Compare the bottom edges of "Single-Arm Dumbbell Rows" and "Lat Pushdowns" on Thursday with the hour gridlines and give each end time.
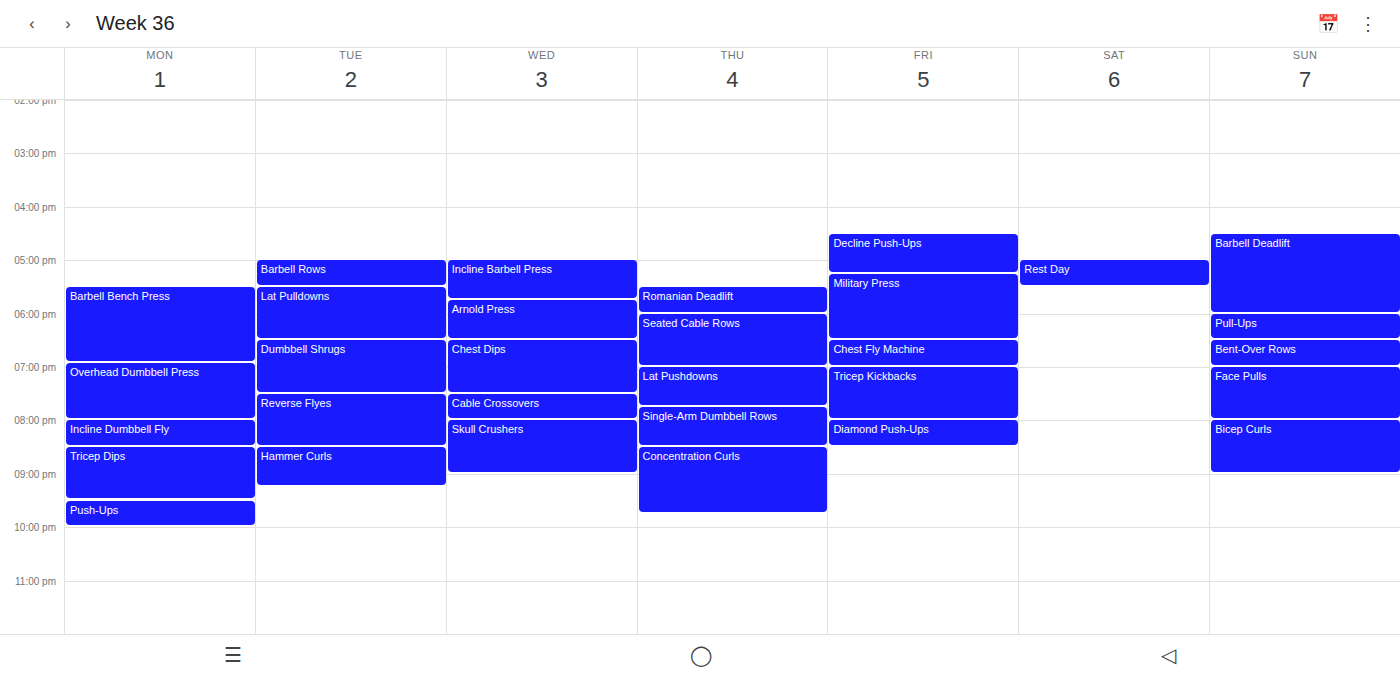
"Single-Arm Dumbbell Rows": 8:30 PM, halfway between the 8 PM and 9 PM lines. "Lat Pushdowns": 7:45 PM, neither: three quarters of the way from the 7 PM line to the 8 PM line.